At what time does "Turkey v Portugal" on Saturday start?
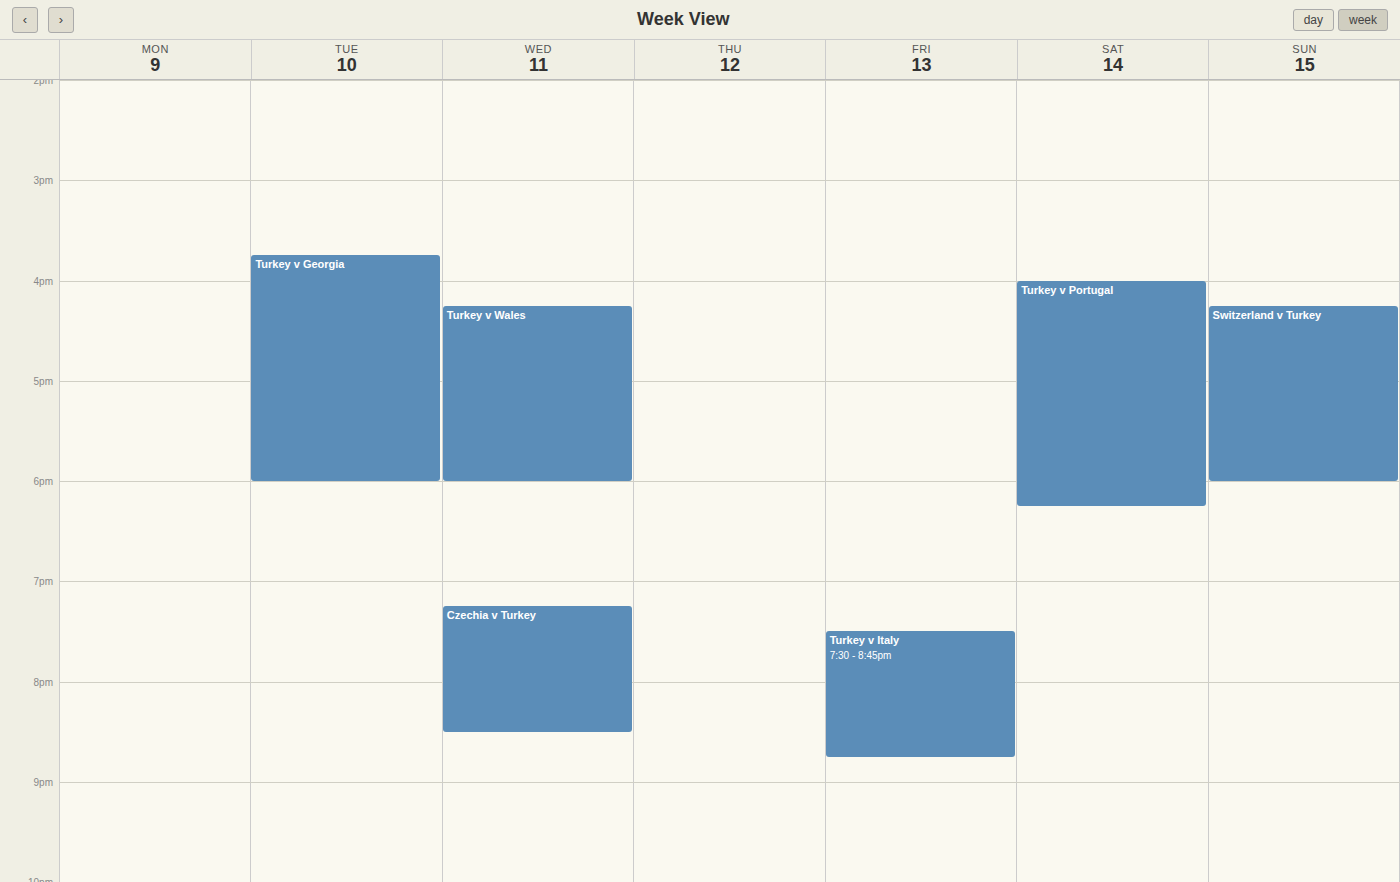
4:00 PM